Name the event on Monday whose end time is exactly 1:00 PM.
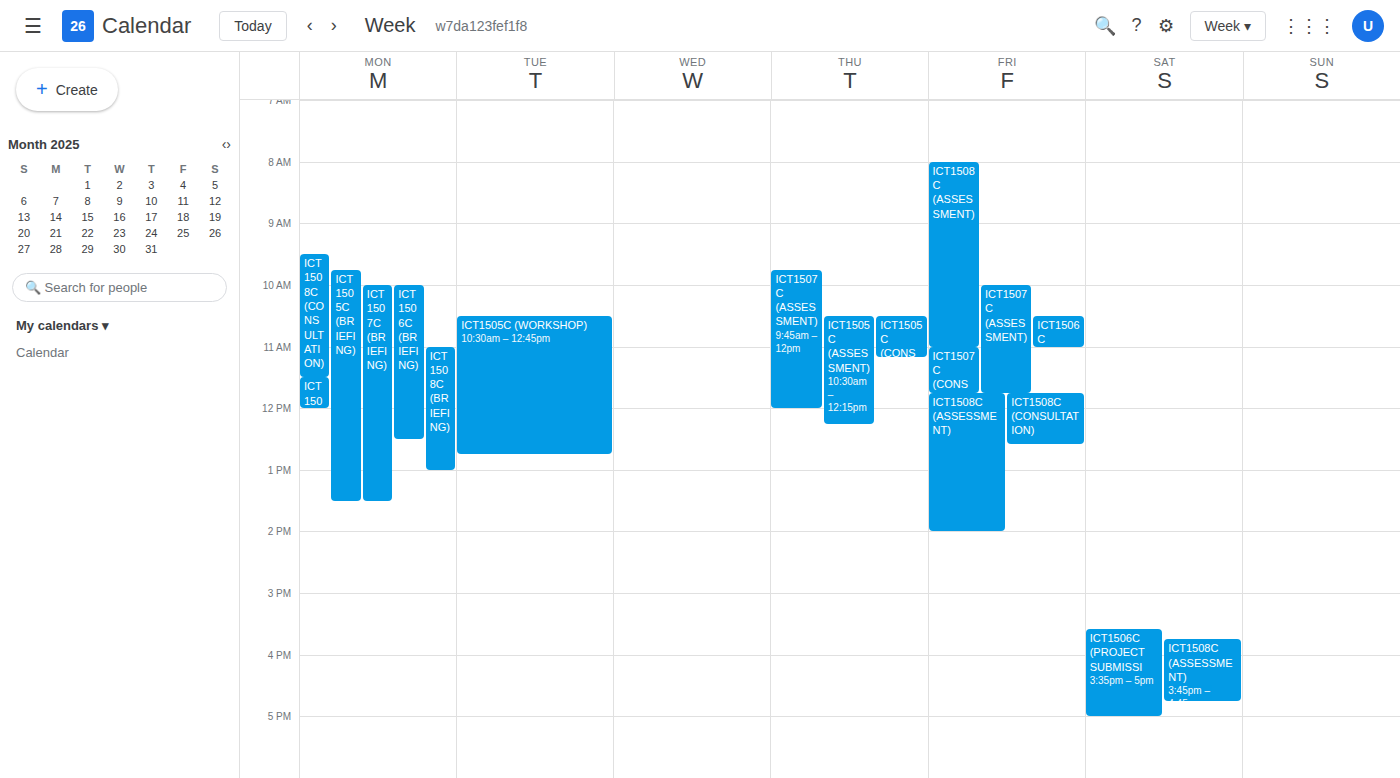
"ICT1508C (BRIEFING)"